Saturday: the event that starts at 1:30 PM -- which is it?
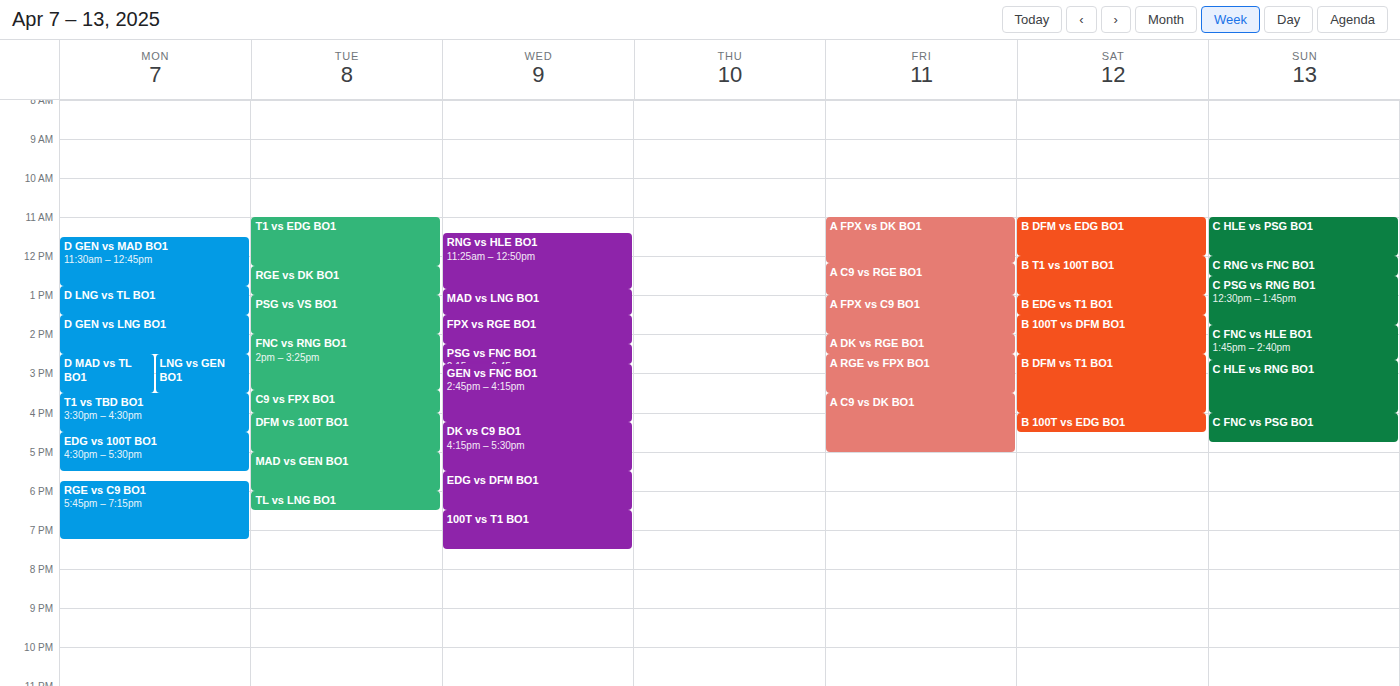
"B 100T vs DFM BO1"